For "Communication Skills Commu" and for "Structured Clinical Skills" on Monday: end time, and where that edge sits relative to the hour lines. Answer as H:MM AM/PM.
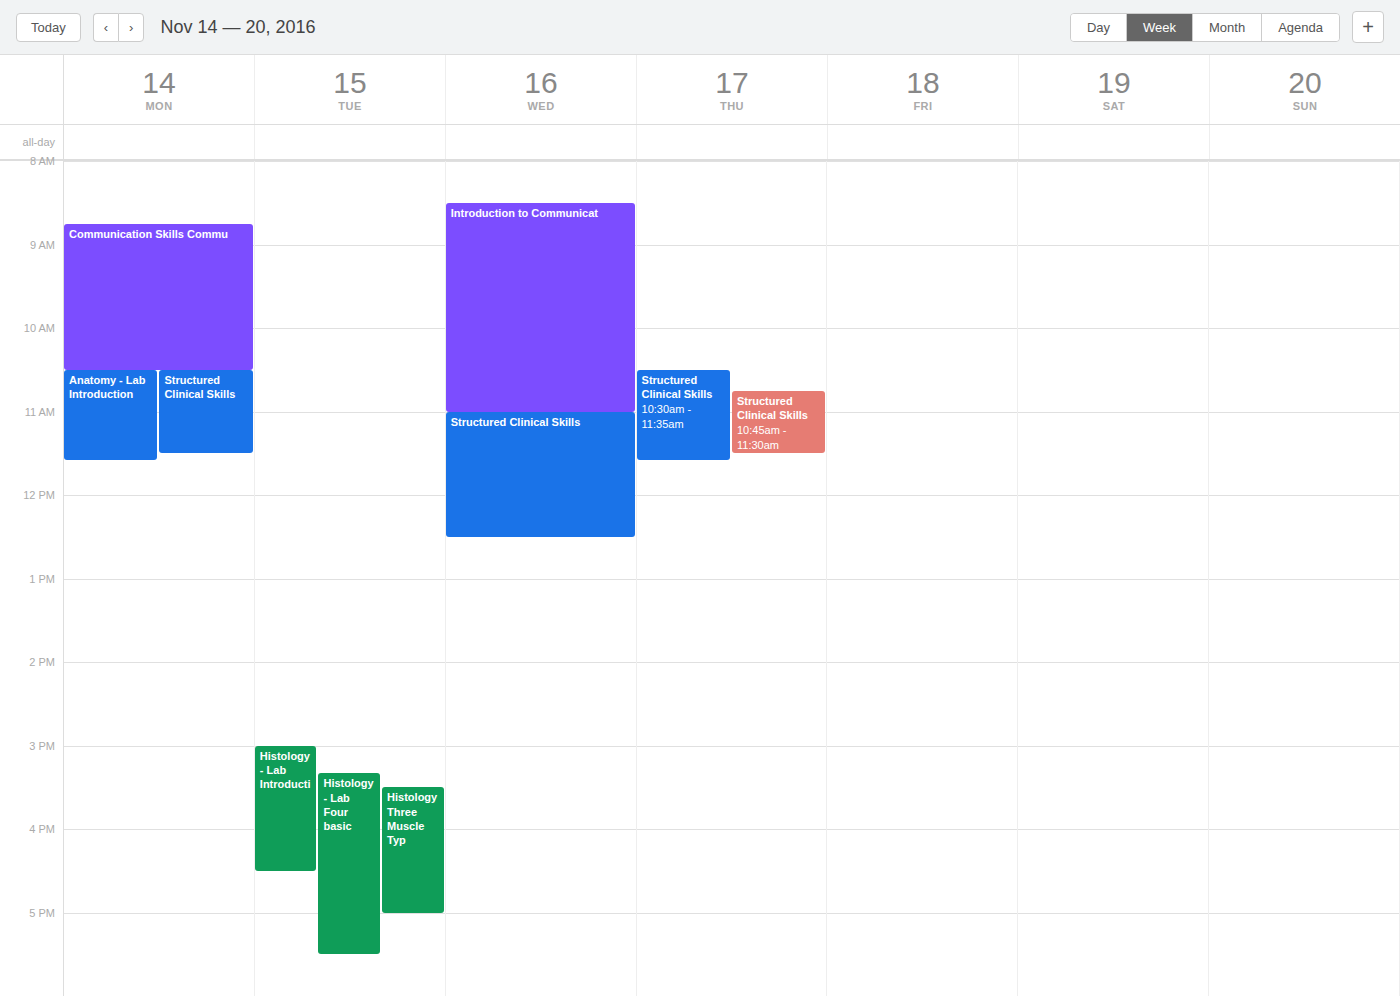
"Communication Skills Commu": 10:30 AM, halfway between the 10 AM and 11 AM lines. "Structured Clinical Skills": 11:30 AM, halfway between the 11 AM and 12 PM lines.